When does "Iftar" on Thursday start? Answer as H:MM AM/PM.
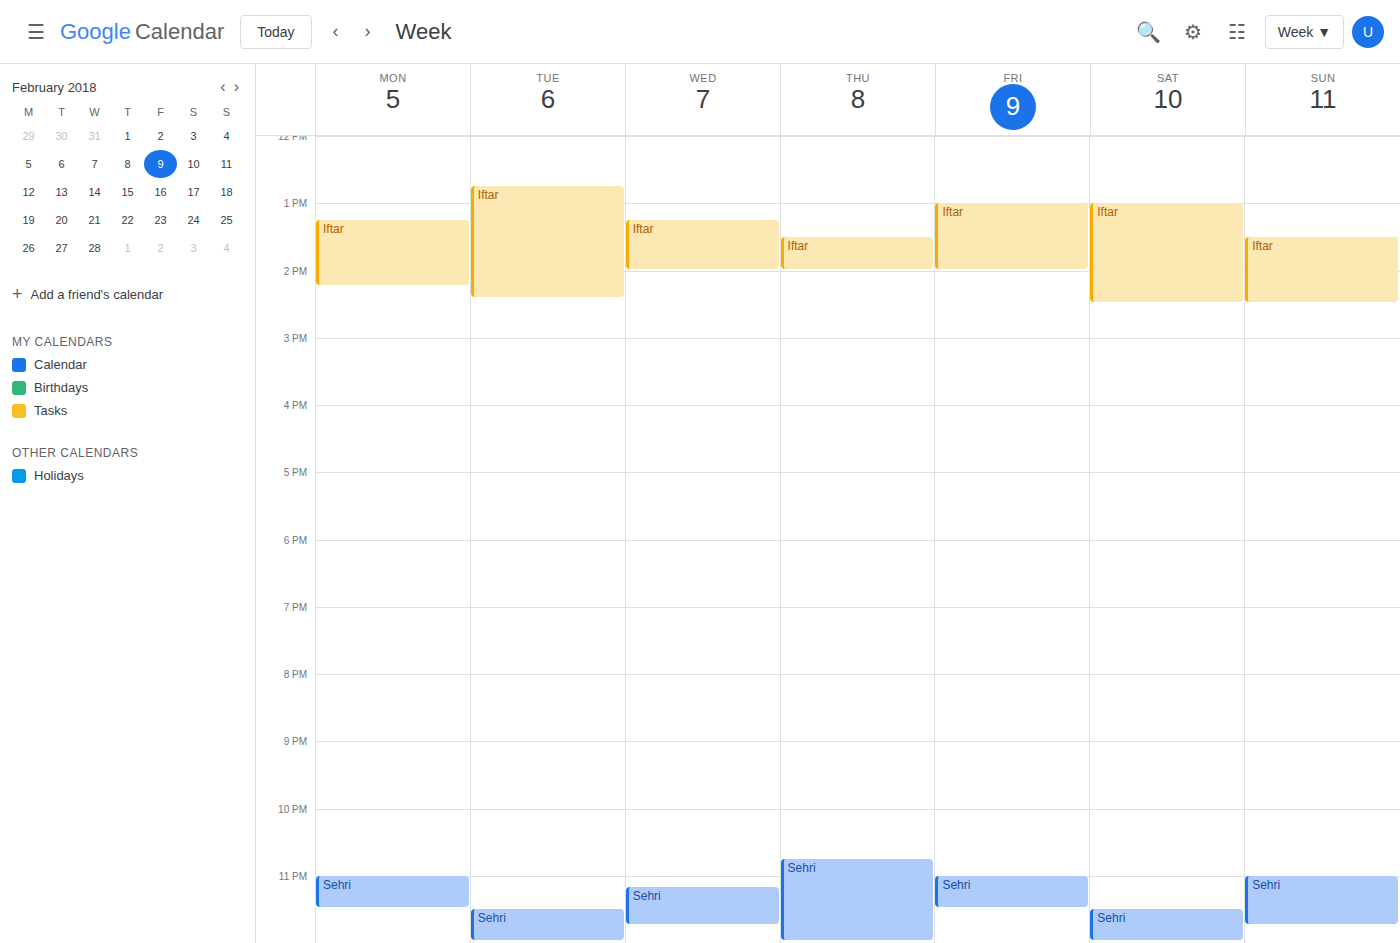
1:30 PM